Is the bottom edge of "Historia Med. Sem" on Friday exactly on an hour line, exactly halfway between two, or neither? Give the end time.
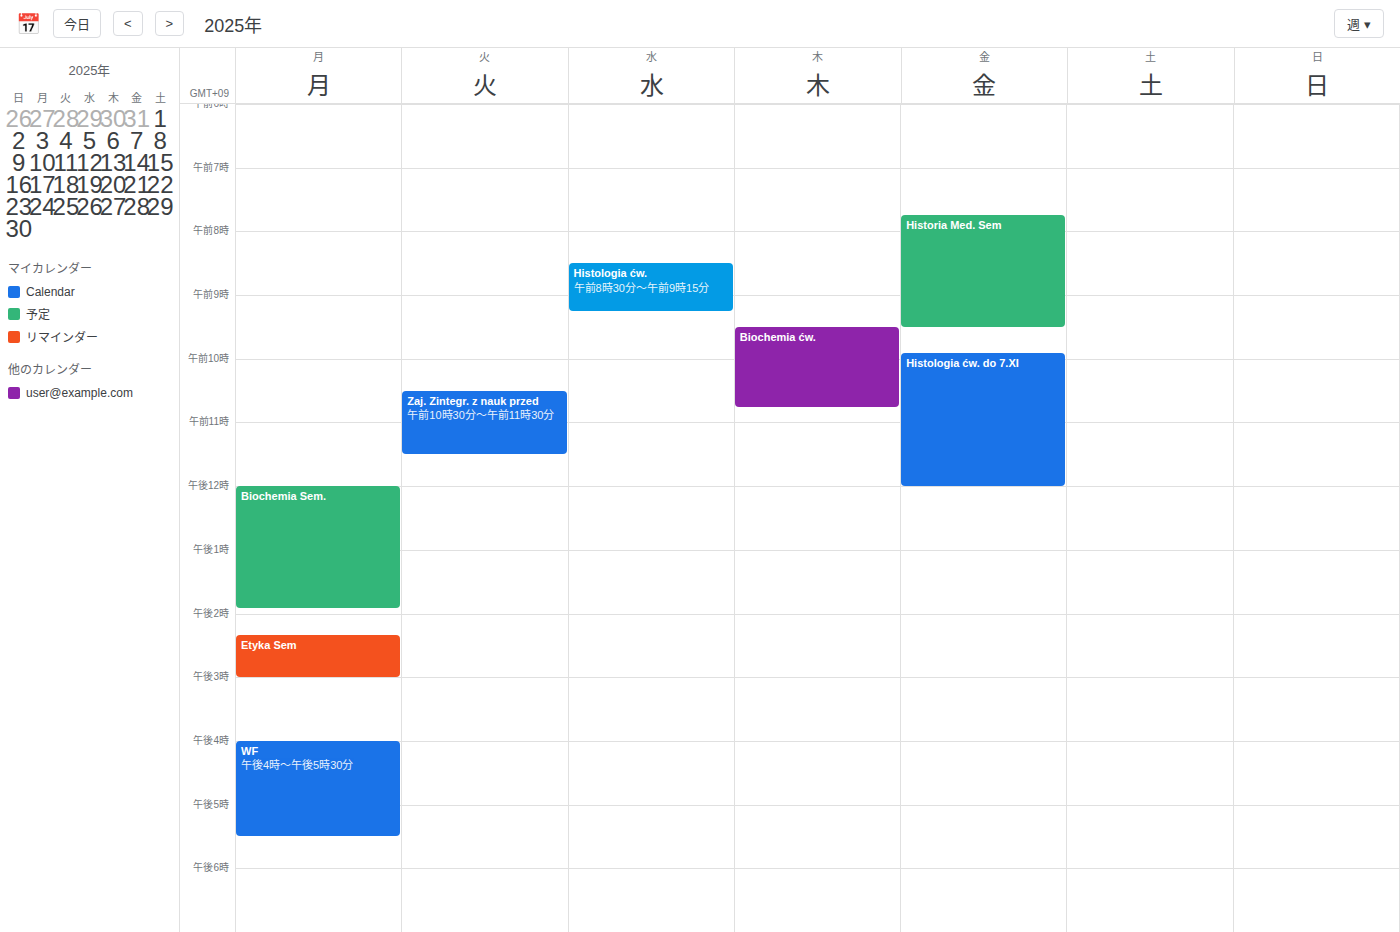
09:30 -- halfway between the 09:00 and 10:00 lines.